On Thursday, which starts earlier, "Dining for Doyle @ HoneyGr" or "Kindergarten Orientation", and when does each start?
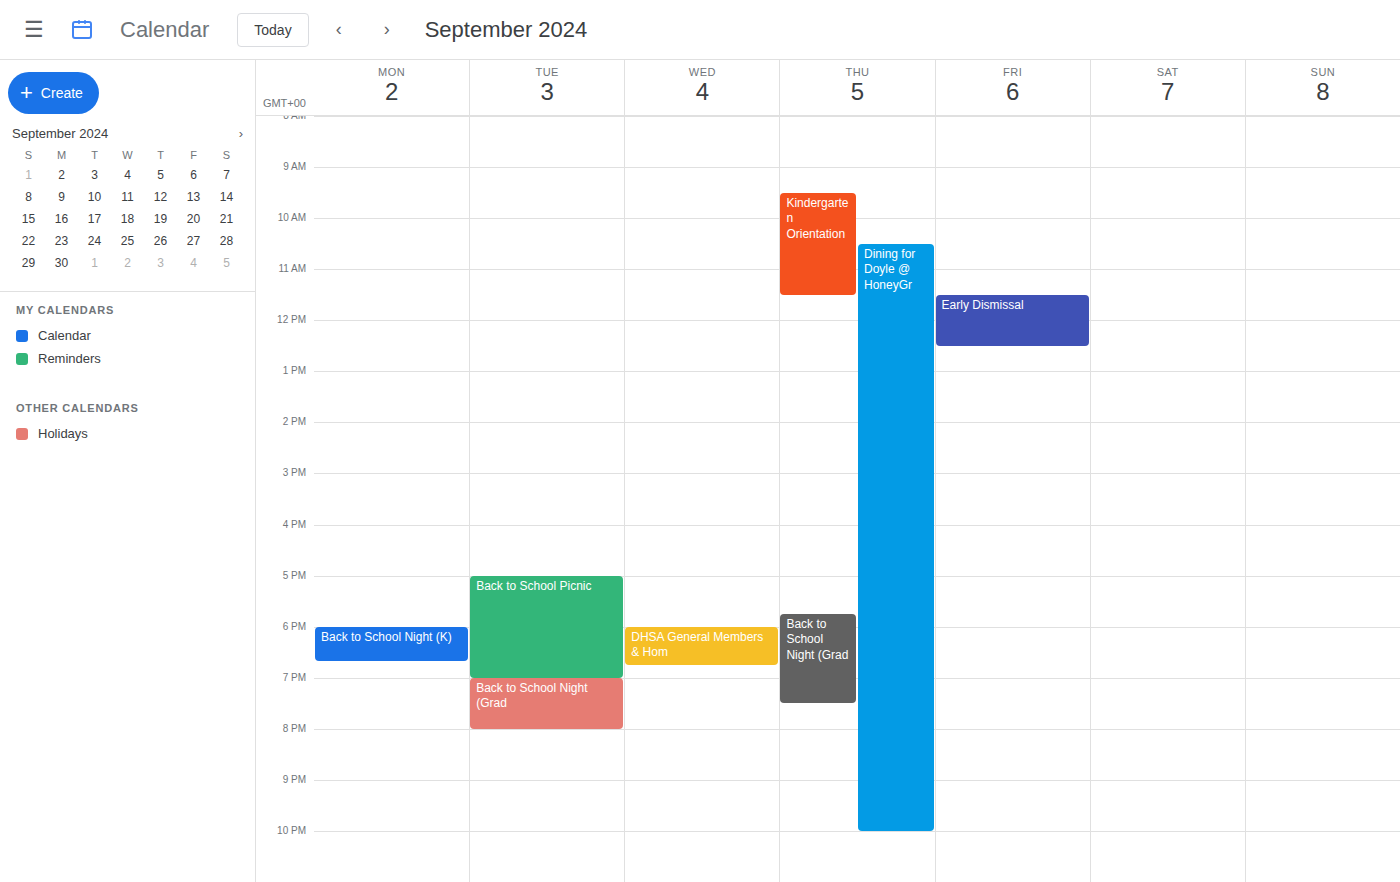
"Kindergarten Orientation" 9:30 AM; "Dining for Doyle @ HoneyGr" 10:30 AM.